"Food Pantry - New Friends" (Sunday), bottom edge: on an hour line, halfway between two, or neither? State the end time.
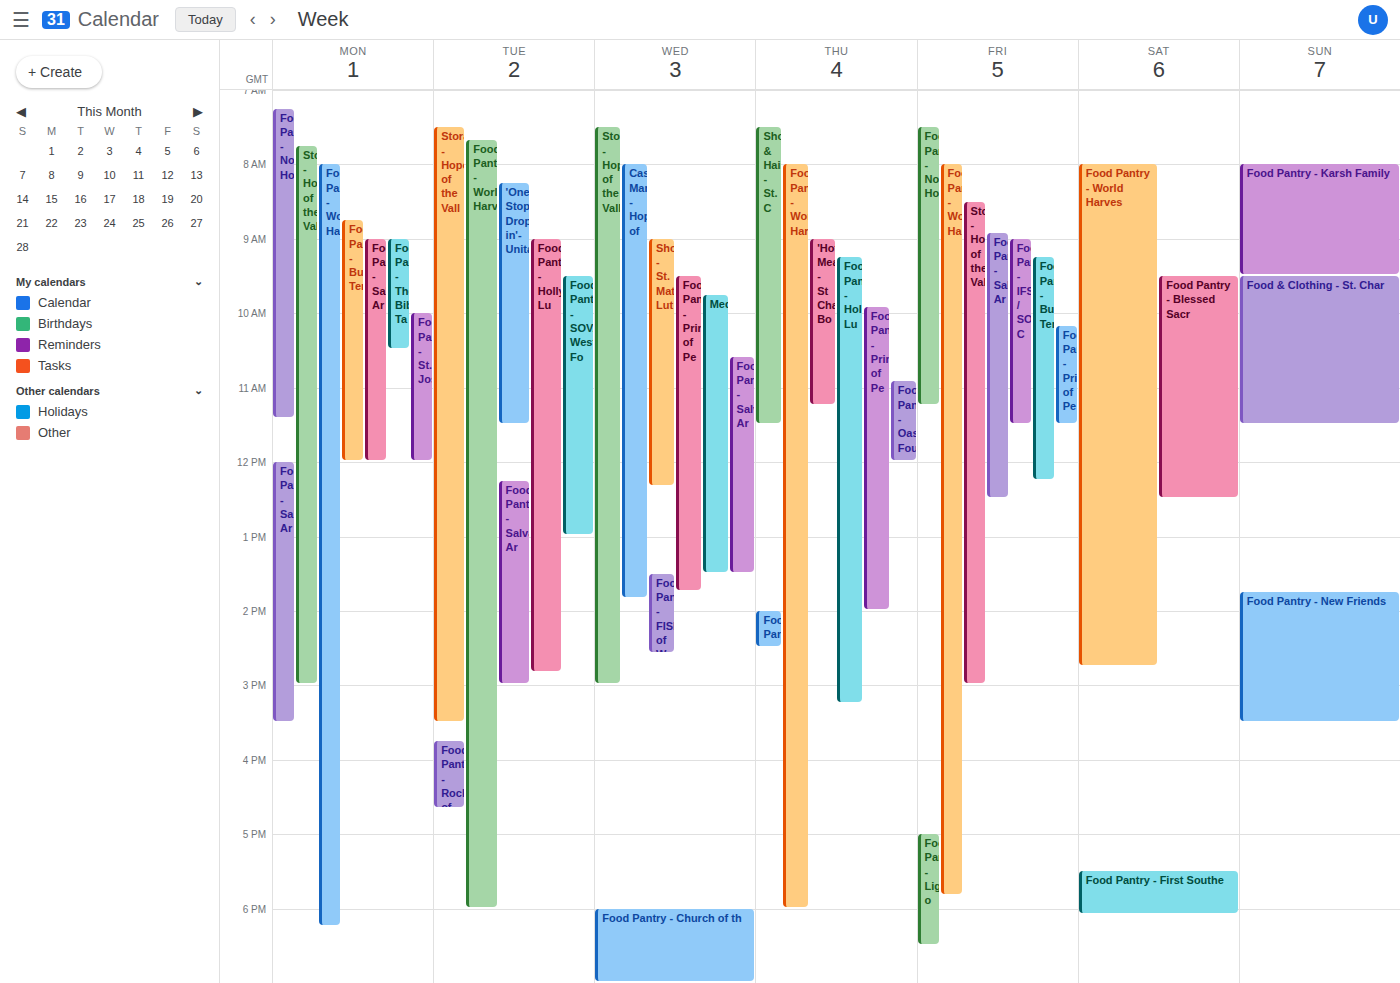
15:30 -- halfway between the 15:00 and 16:00 lines.